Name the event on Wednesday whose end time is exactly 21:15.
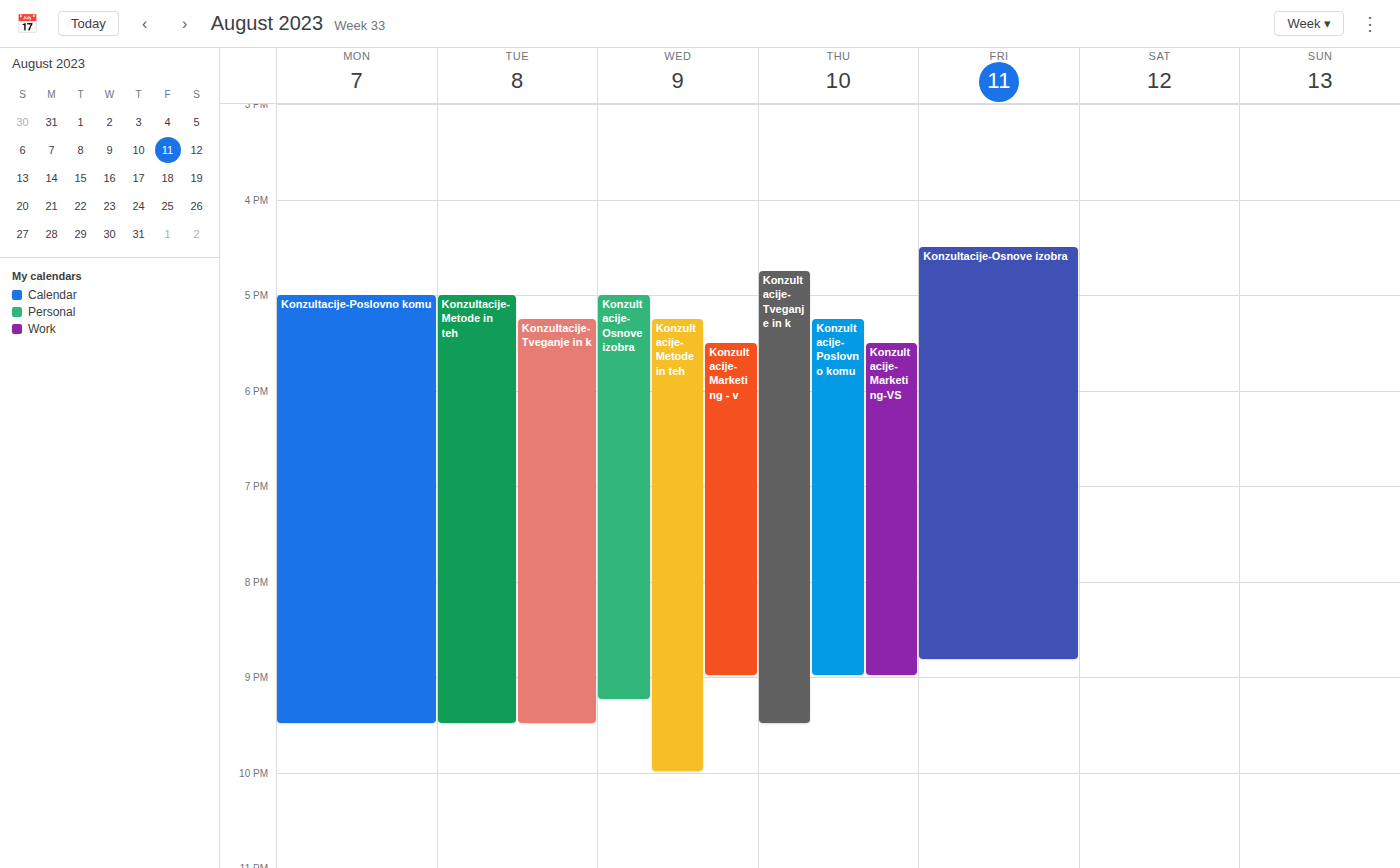
"Konzultacije-Osnove izobra"